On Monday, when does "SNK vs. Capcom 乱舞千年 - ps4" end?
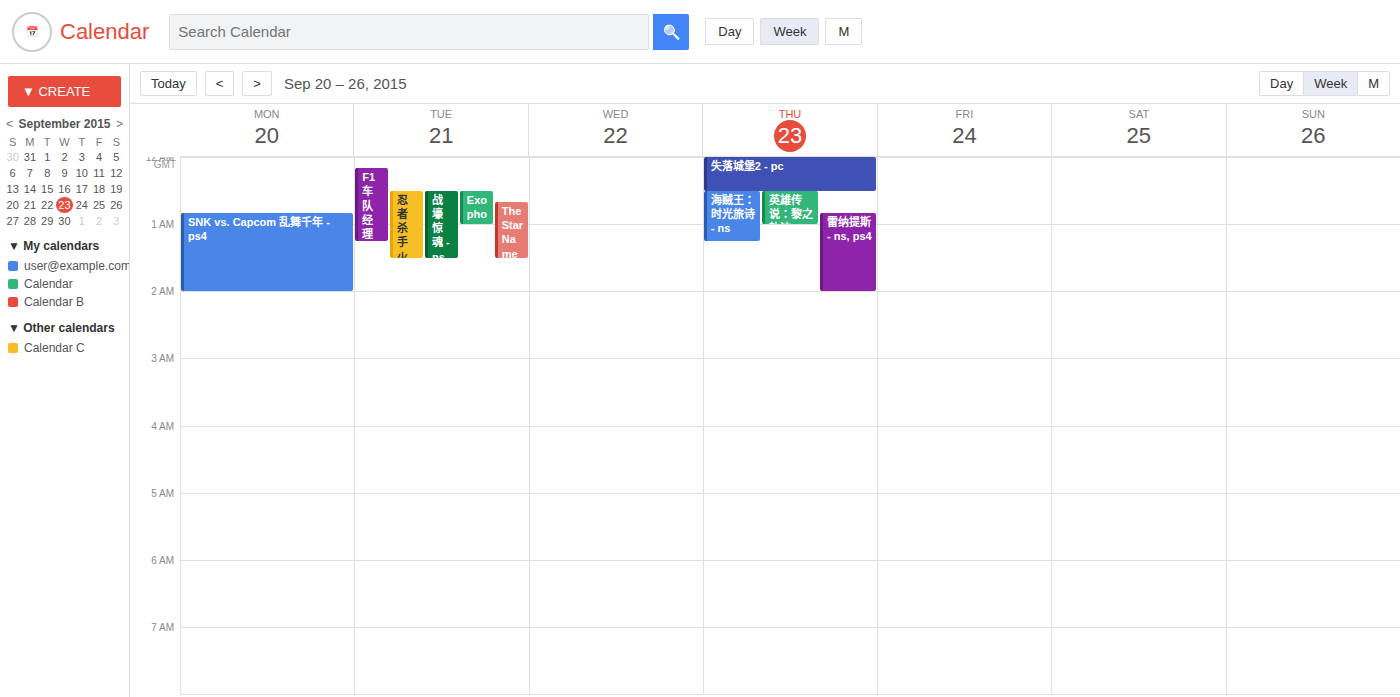
2:00 AM